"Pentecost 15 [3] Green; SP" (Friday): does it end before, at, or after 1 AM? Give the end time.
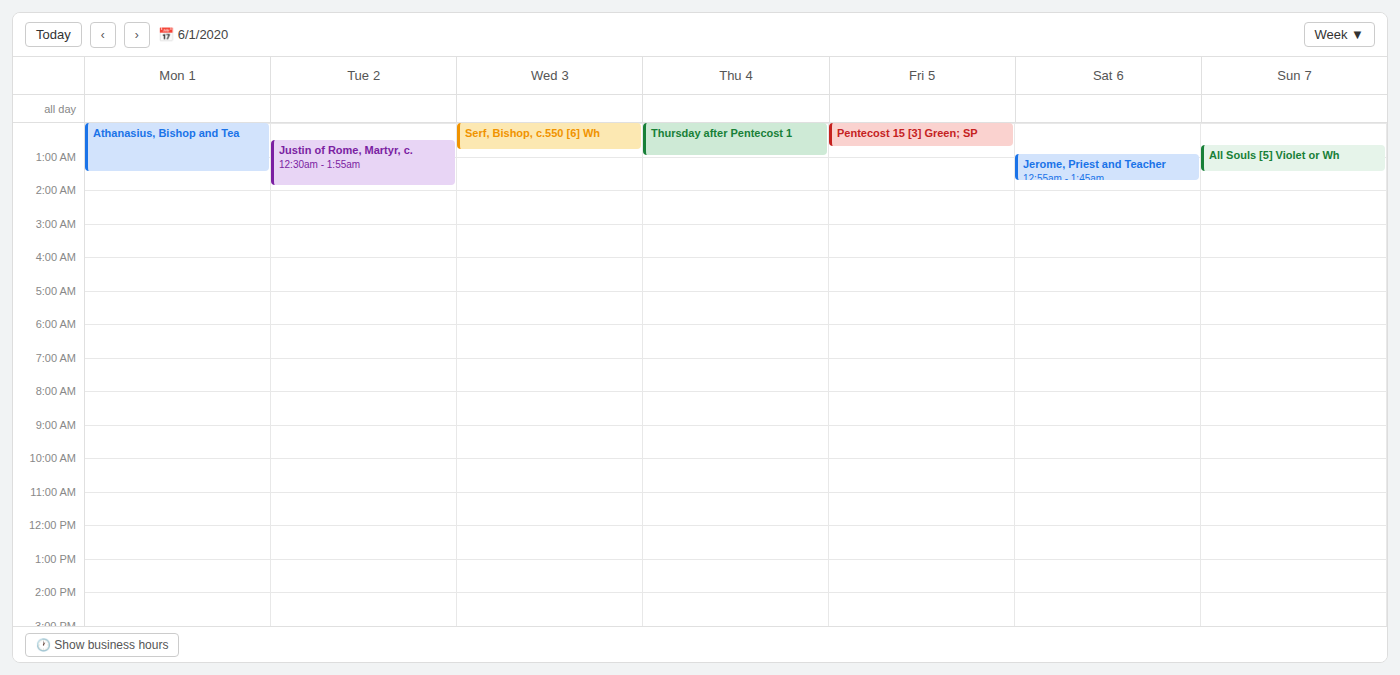
12:45 AM -- before 1 AM, 15 minutes above the 1 AM line.